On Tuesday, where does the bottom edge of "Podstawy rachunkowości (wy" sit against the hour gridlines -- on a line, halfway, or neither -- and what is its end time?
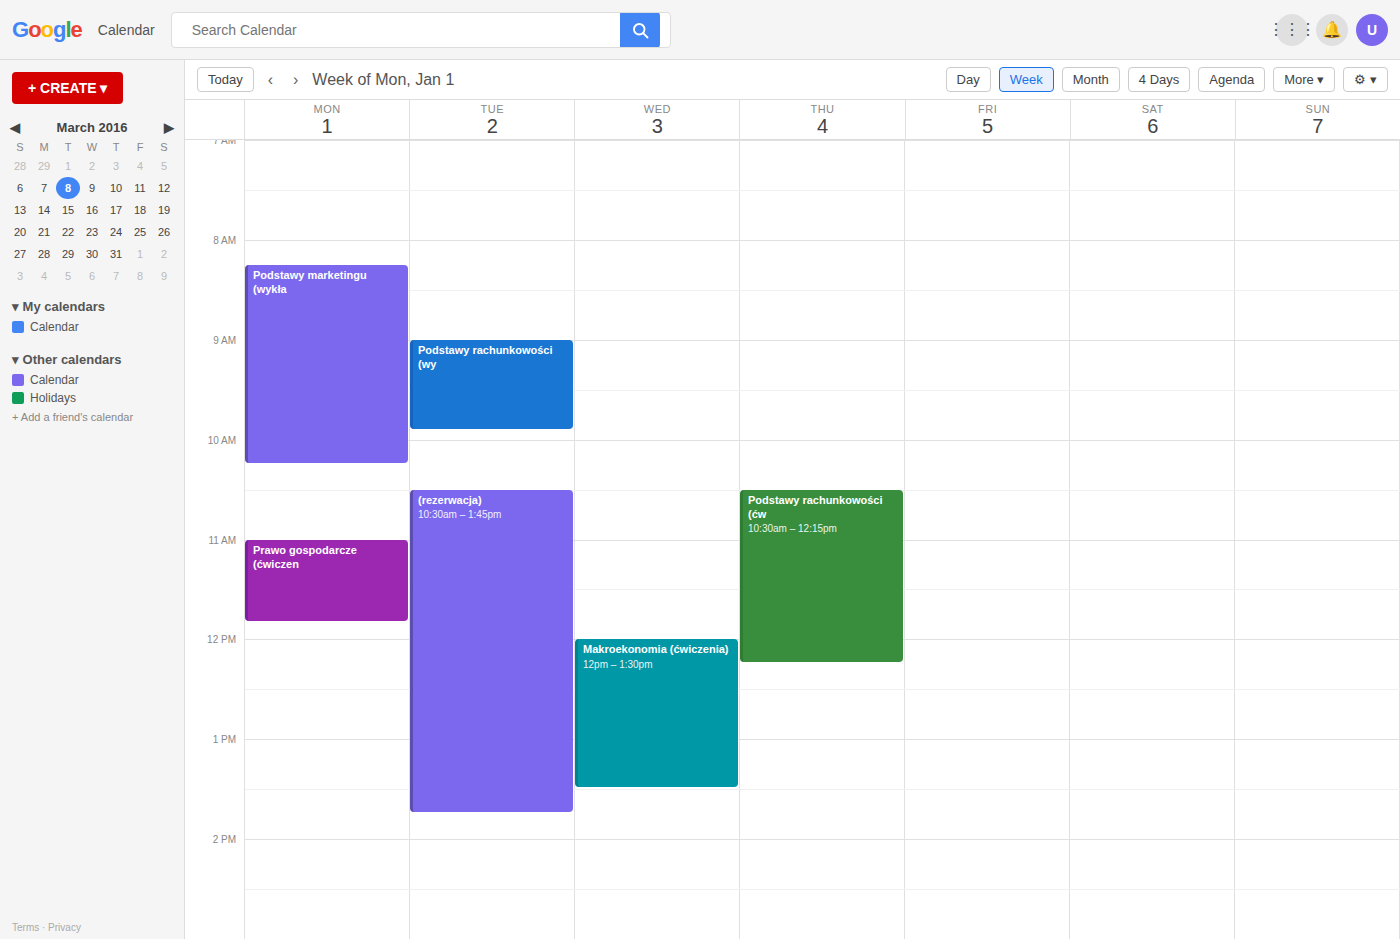
9:55 AM -- neither: 55 minutes below the 9 AM line and 5 minutes above the 10 AM line.